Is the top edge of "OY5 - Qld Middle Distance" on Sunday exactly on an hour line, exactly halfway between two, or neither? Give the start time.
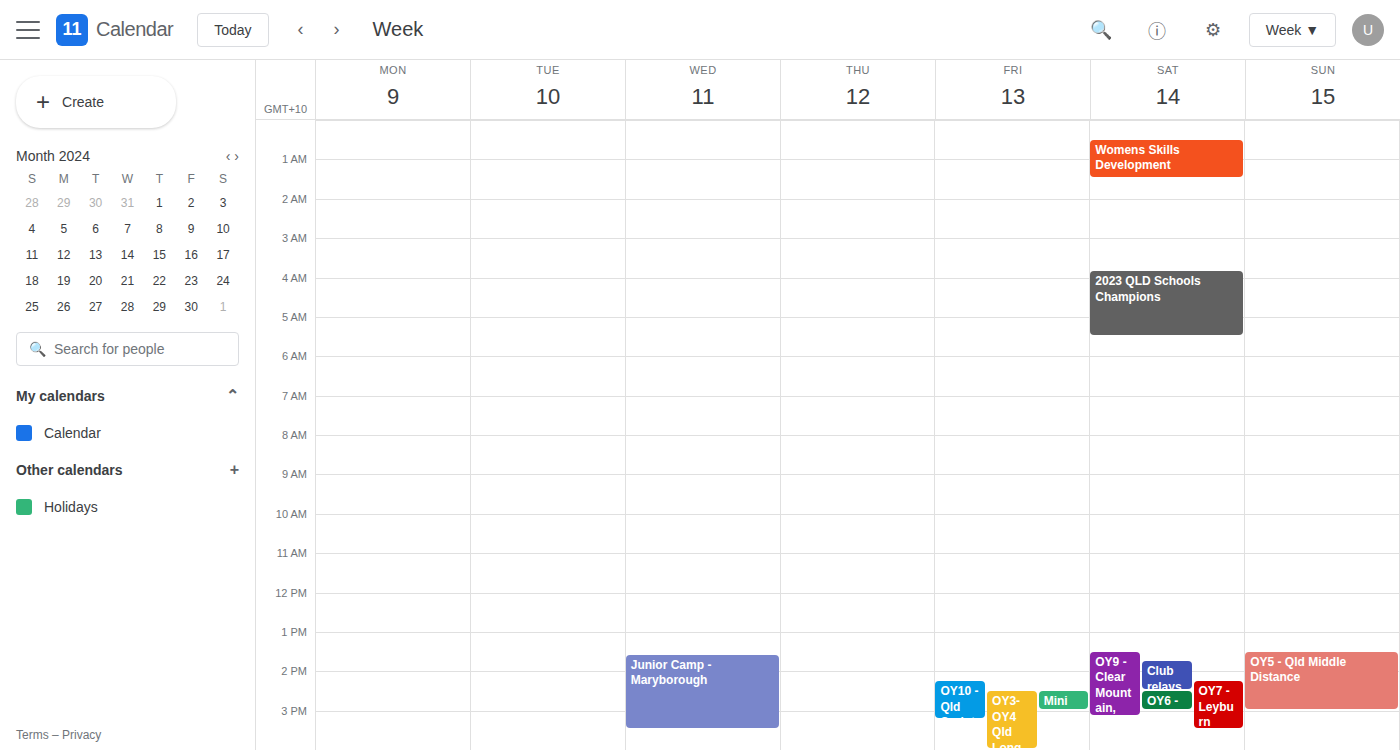
13:30 -- halfway between the 13:00 and 14:00 lines.